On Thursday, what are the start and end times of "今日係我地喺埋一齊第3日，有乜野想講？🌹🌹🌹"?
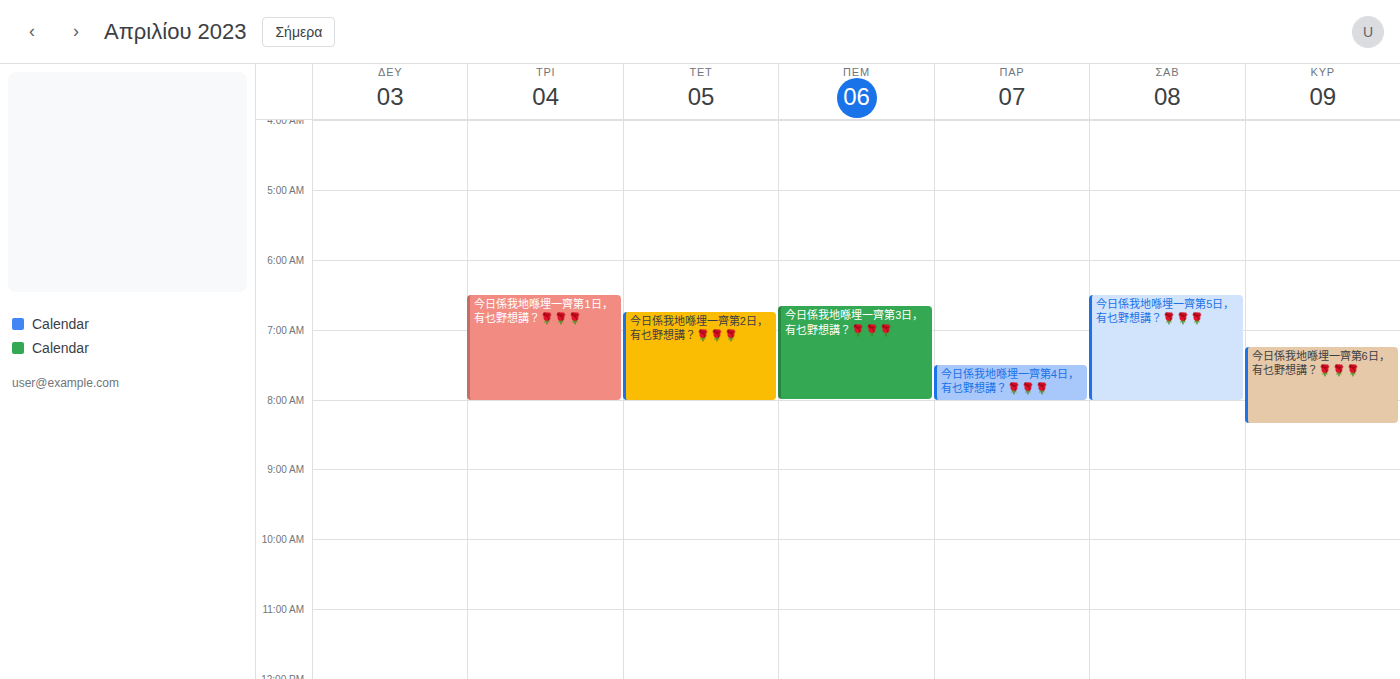
6:40 AM to 8:00 AM